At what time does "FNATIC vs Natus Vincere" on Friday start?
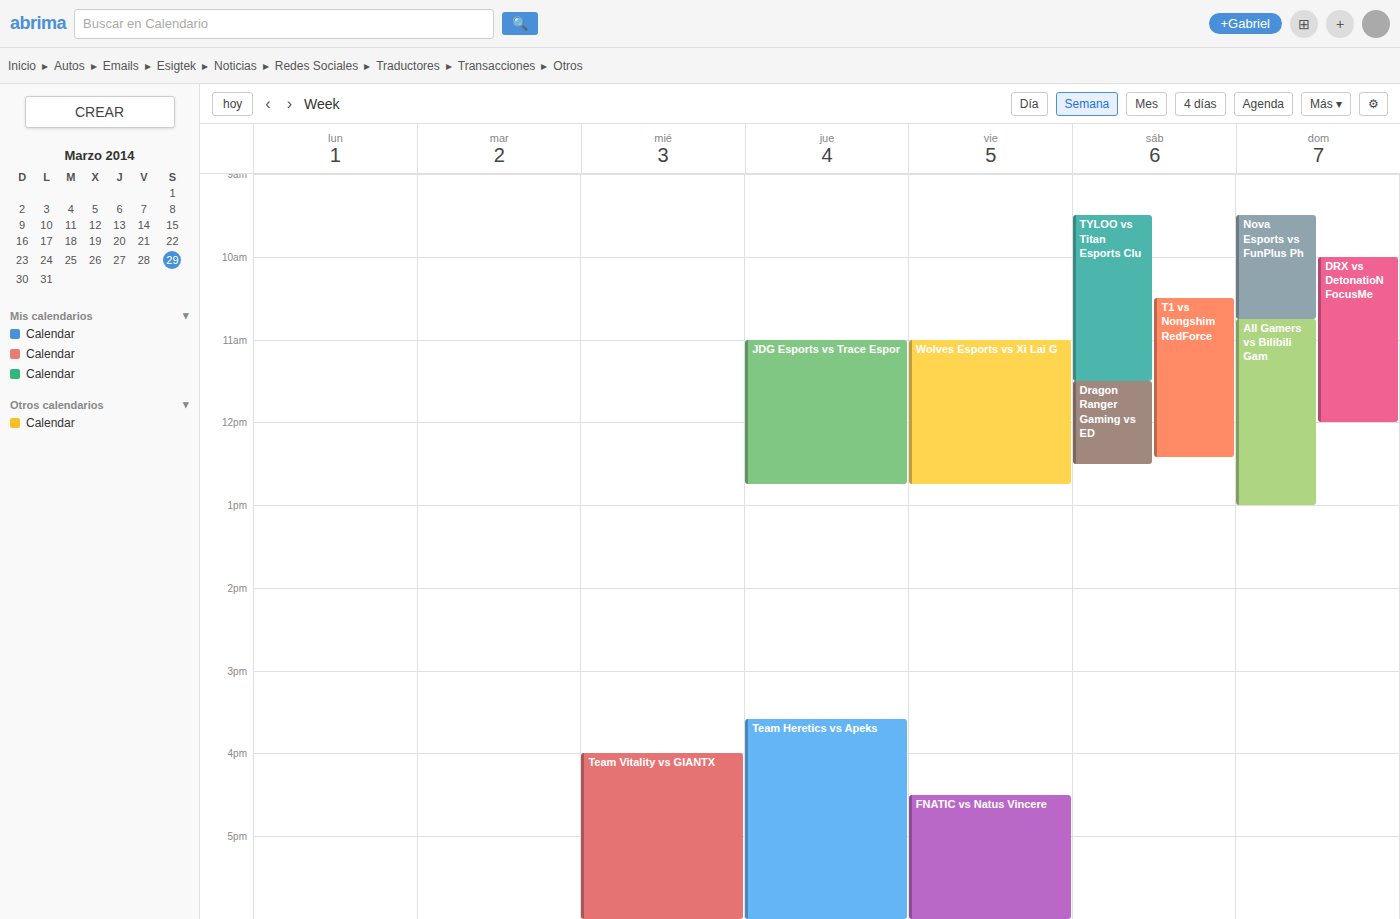
4:30 PM